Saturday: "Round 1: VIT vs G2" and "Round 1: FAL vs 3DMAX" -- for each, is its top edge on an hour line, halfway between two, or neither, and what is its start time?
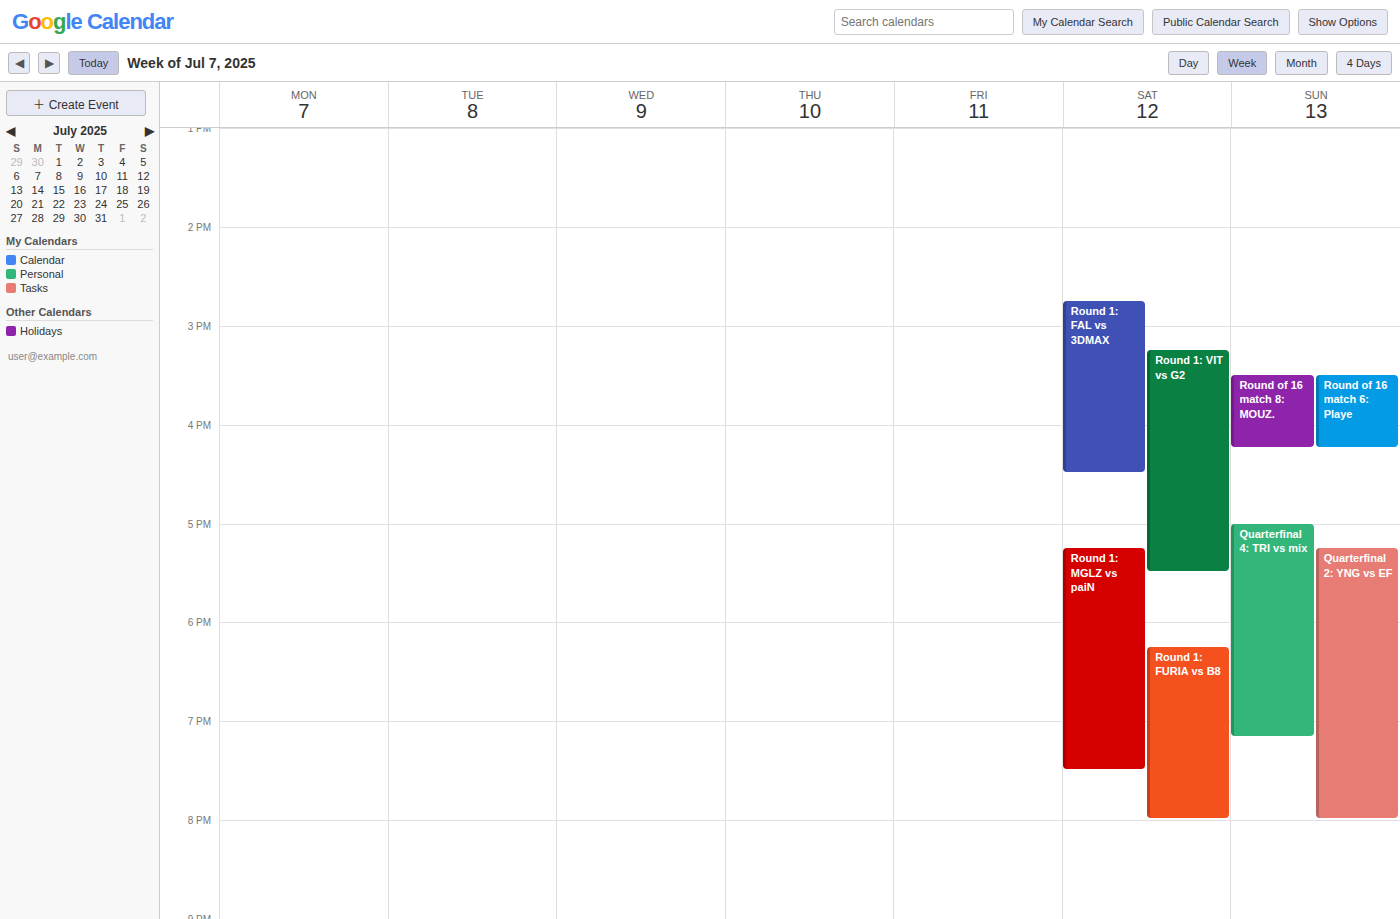
"Round 1: VIT vs G2": 3:15 PM, neither: a quarter of the way from the 3 PM line to the 4 PM line. "Round 1: FAL vs 3DMAX": 2:45 PM, neither: three quarters of the way from the 2 PM line to the 3 PM line.